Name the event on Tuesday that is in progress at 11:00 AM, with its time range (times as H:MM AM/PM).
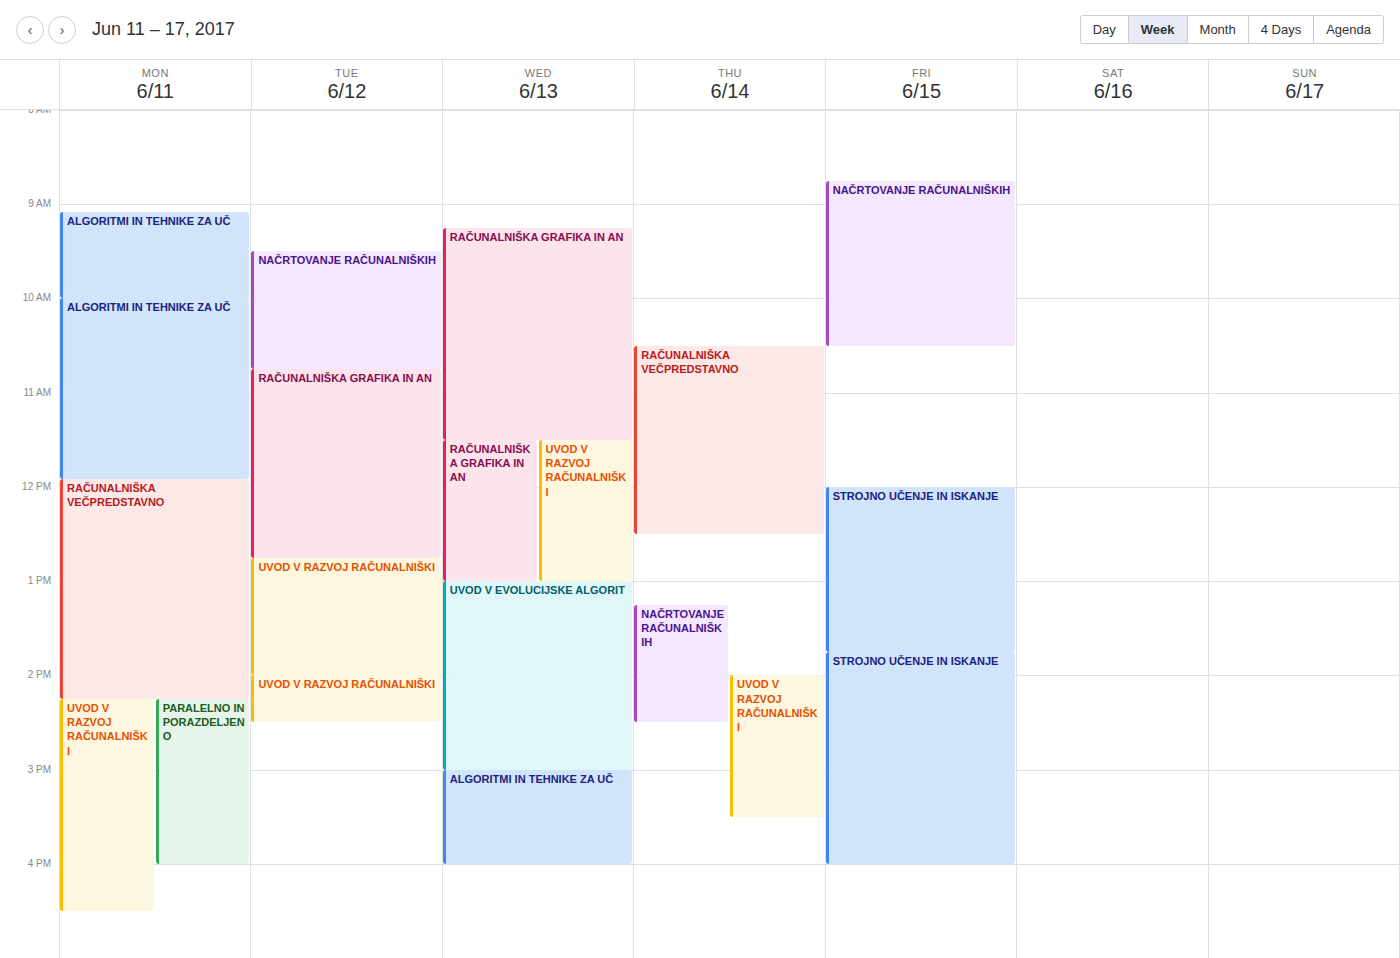
"RAČUNALNIŠKA GRAFIKA IN AN", 10:45 AM to 12:45 PM